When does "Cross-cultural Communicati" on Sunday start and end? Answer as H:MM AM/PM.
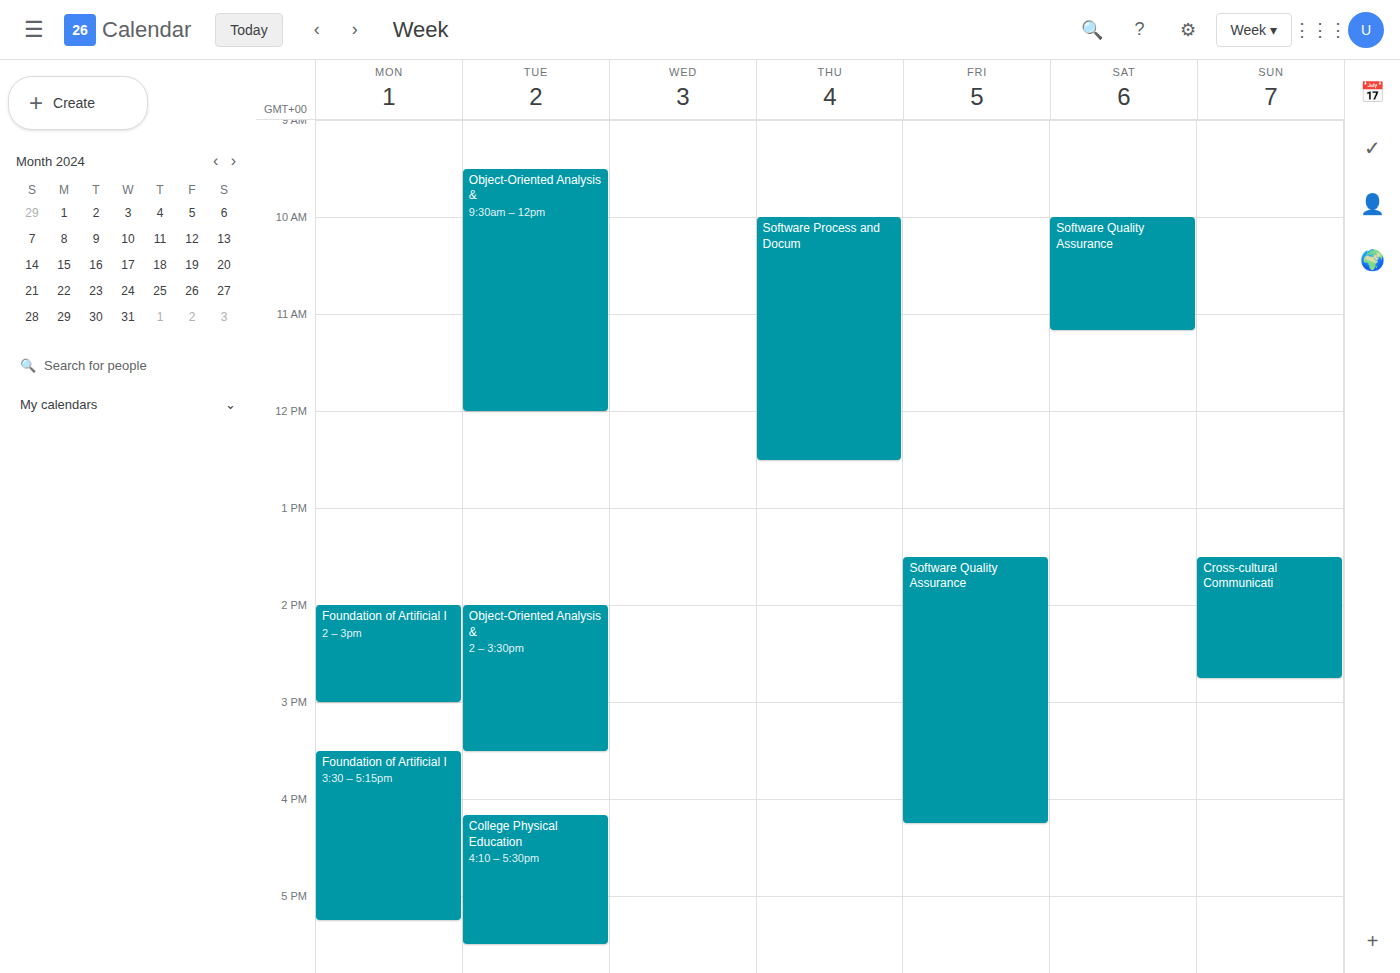
1:30 PM to 2:45 PM